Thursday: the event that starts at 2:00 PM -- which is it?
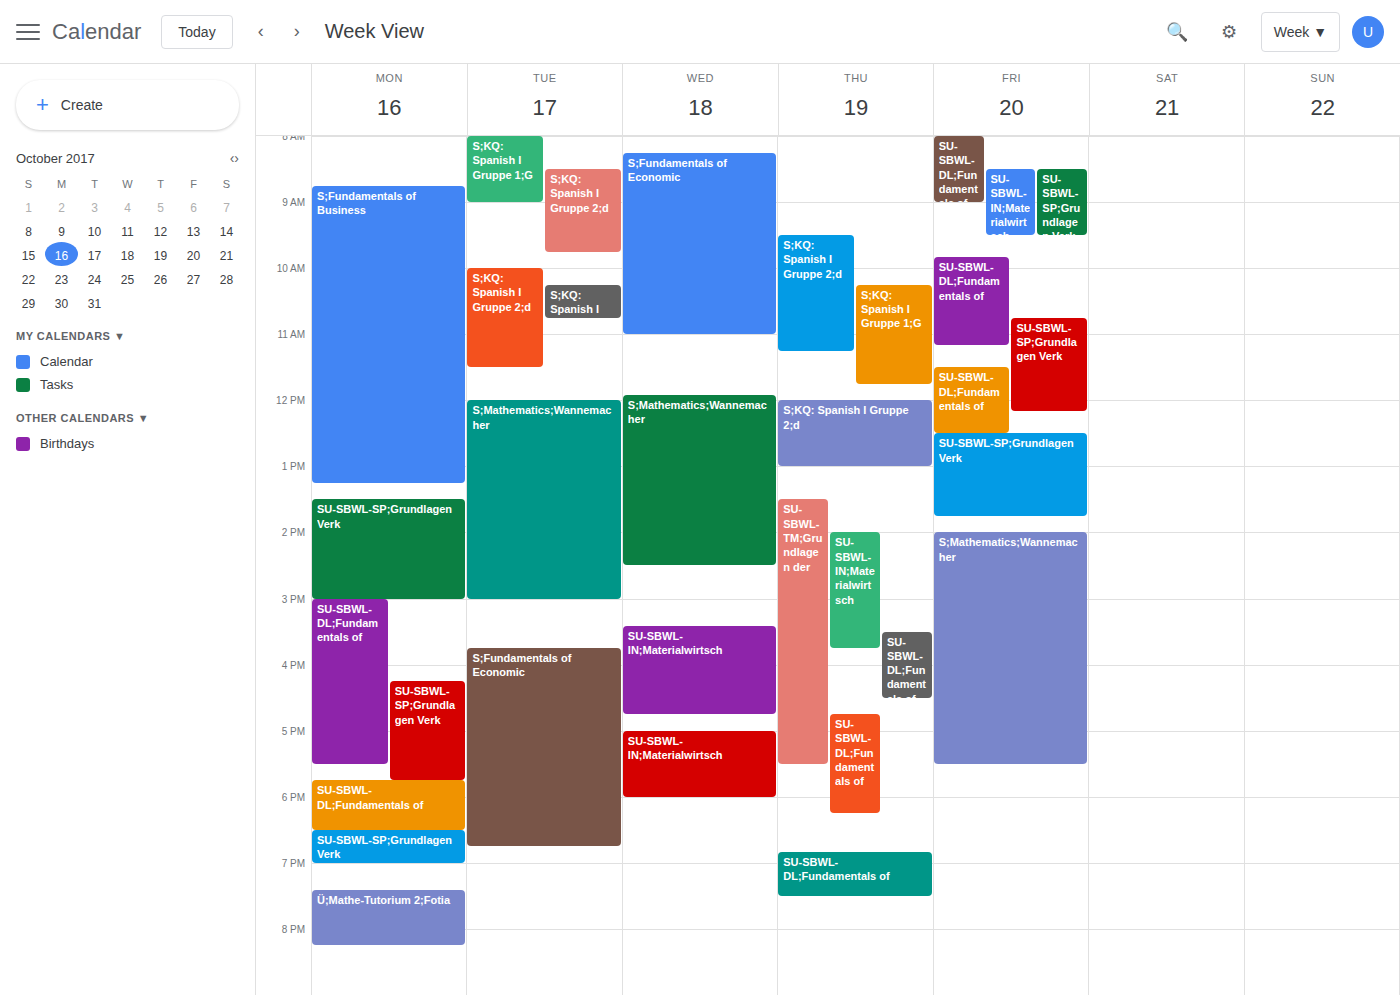
"SU-SBWL-IN;Materialwirtsch"